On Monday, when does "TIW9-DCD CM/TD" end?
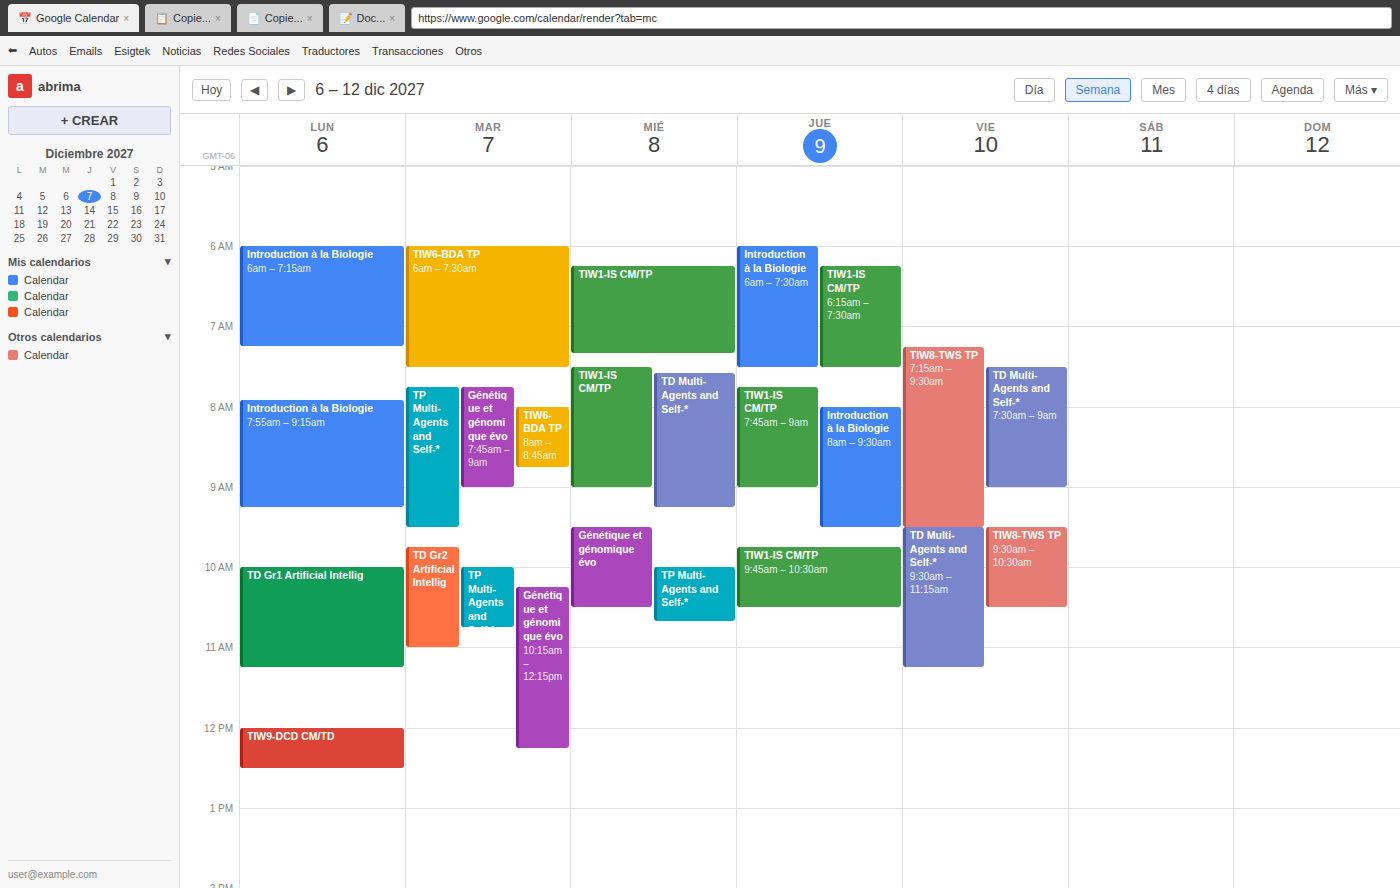
12:30 PM